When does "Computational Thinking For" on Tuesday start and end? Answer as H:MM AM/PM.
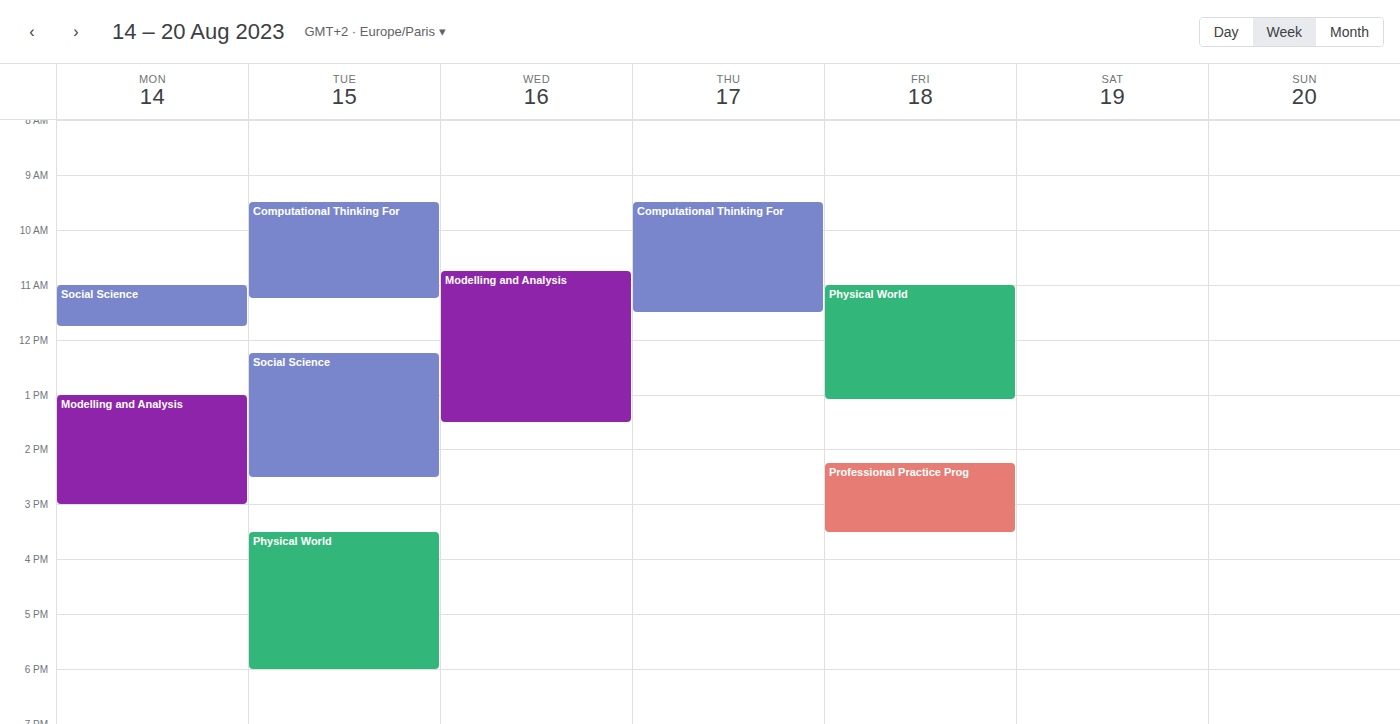
9:30 AM to 11:15 AM